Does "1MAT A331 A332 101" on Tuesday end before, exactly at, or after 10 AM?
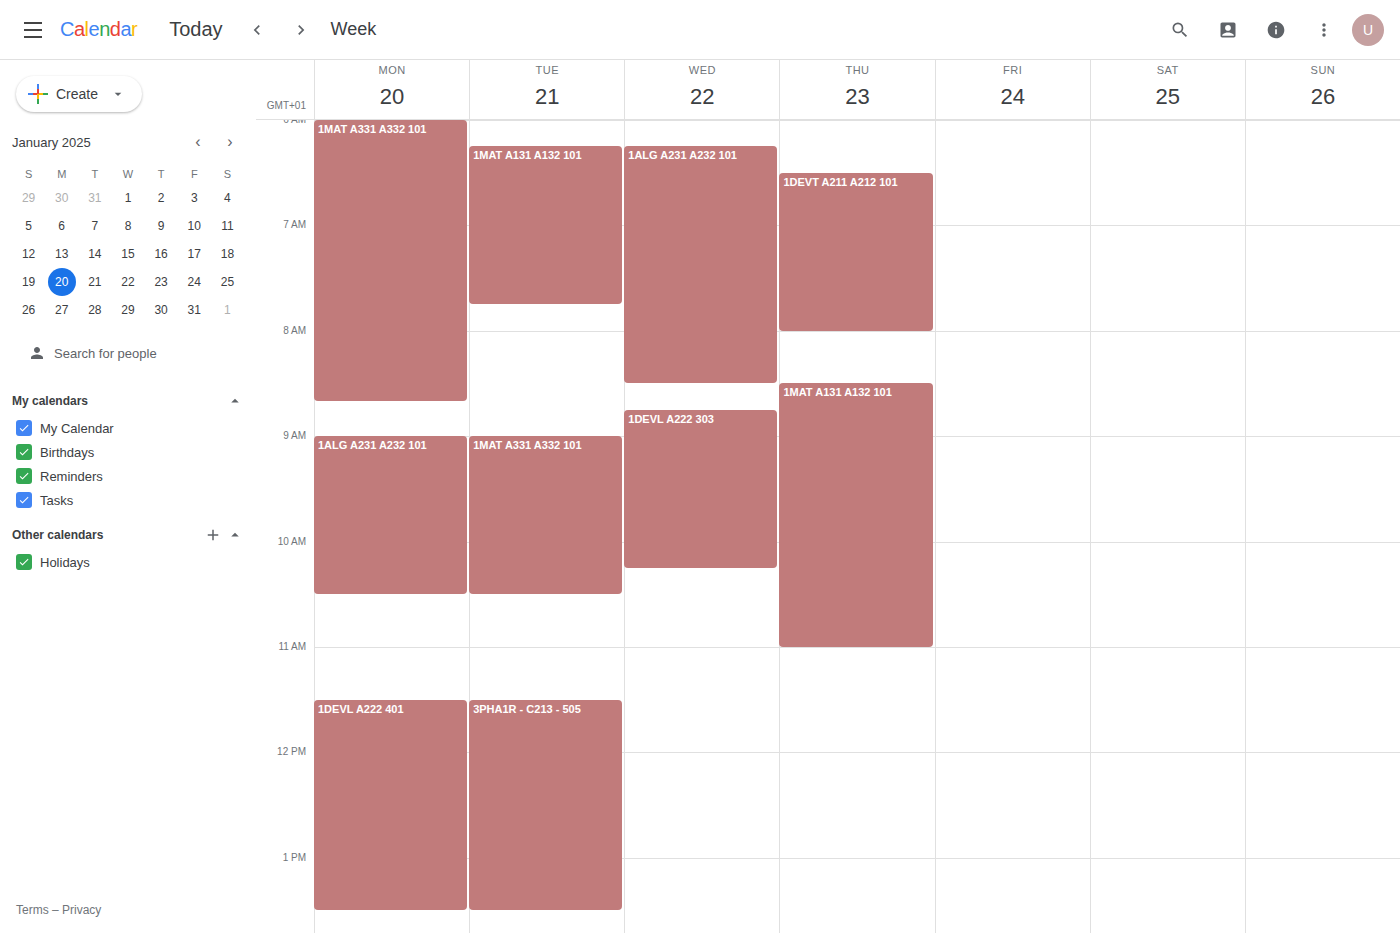
10:30 AM -- after 10 AM, 30 minutes below the 10 AM line.